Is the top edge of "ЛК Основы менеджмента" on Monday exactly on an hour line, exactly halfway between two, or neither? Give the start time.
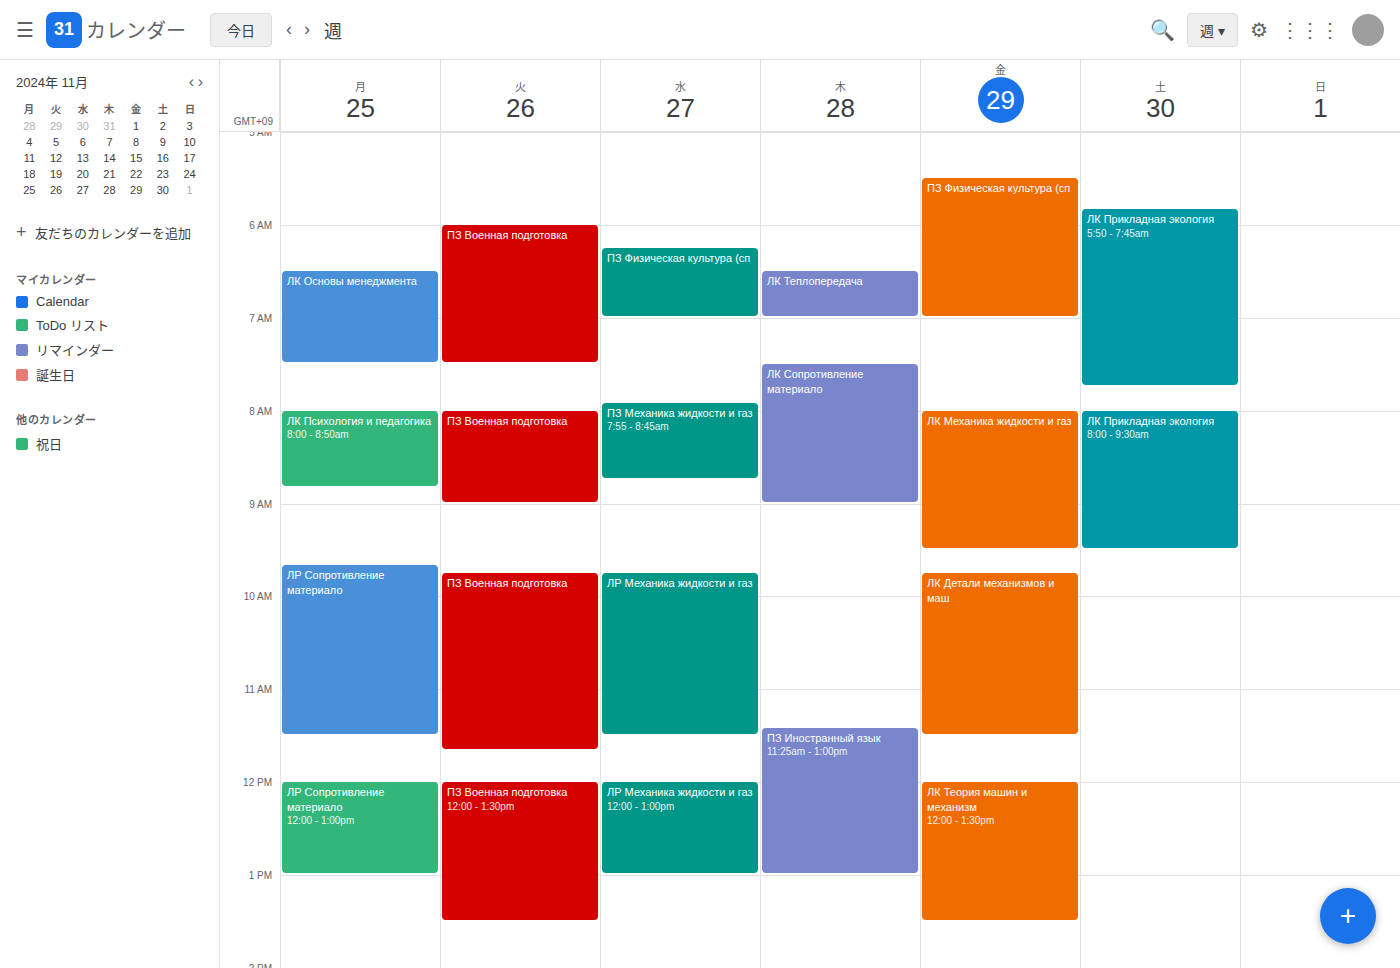
6:30 AM -- halfway between the 6 AM and 7 AM lines.